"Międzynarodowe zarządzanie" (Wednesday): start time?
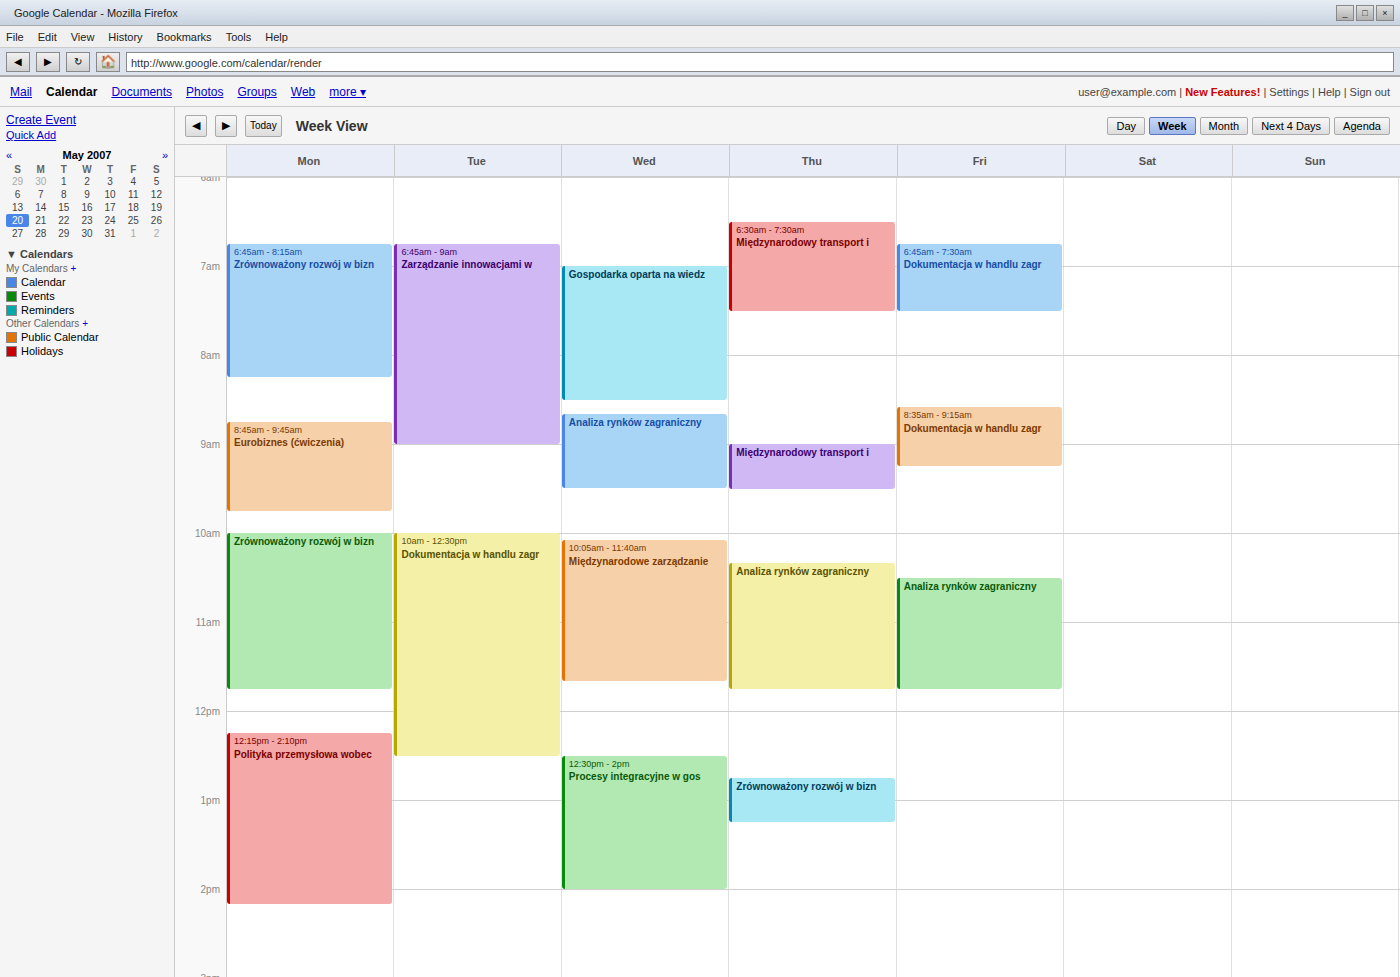
10:05